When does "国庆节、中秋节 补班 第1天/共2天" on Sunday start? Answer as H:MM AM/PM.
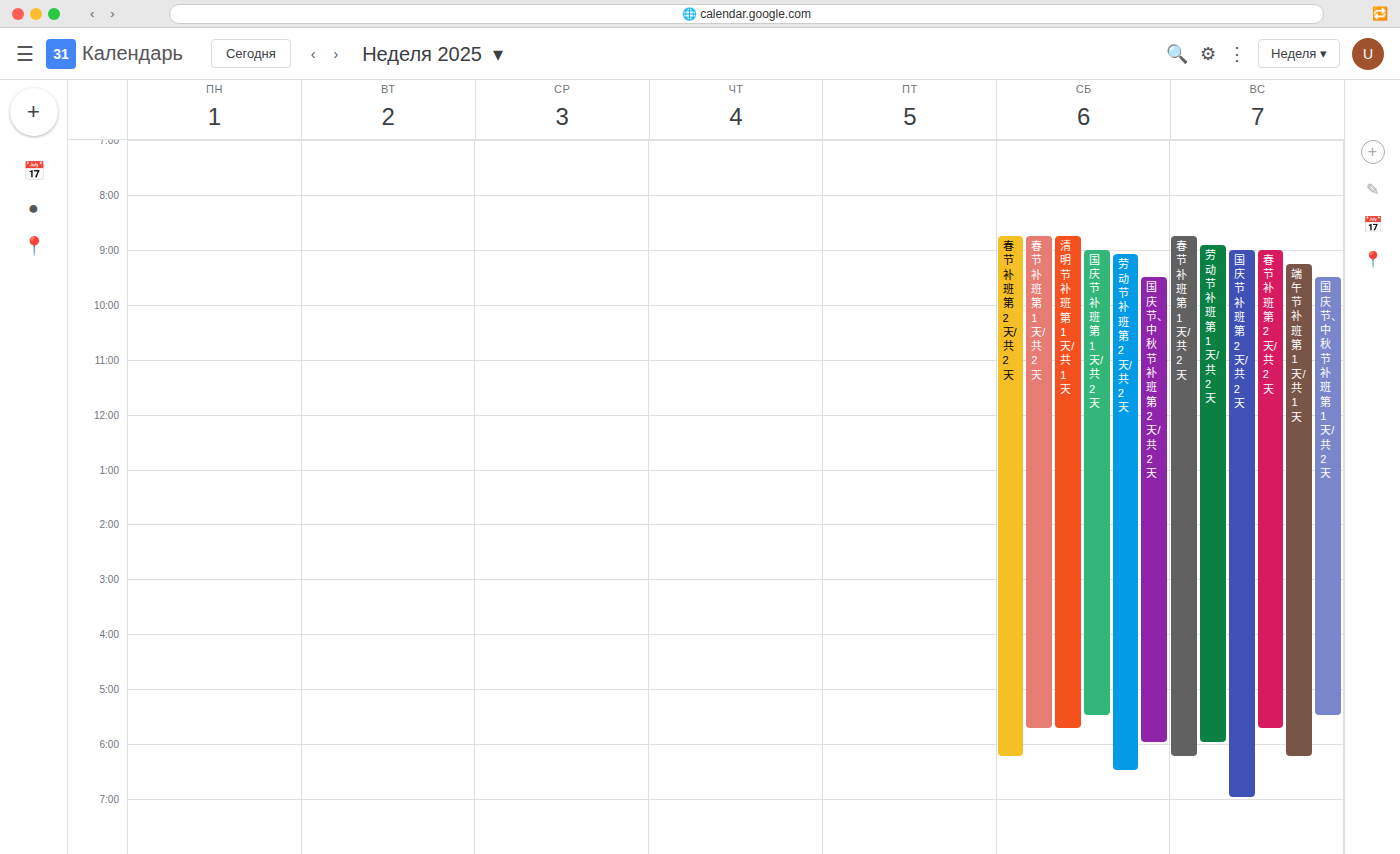
9:30 AM